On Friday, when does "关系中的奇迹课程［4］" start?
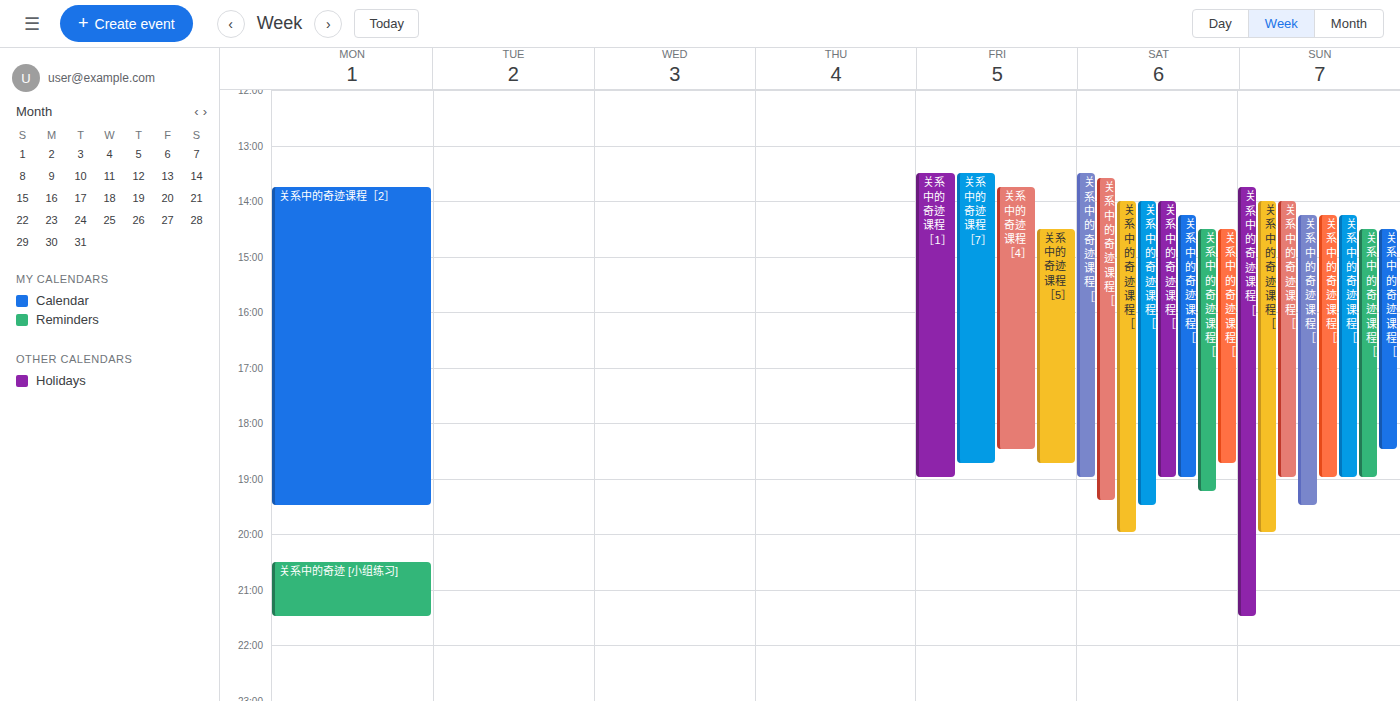
1:45 PM